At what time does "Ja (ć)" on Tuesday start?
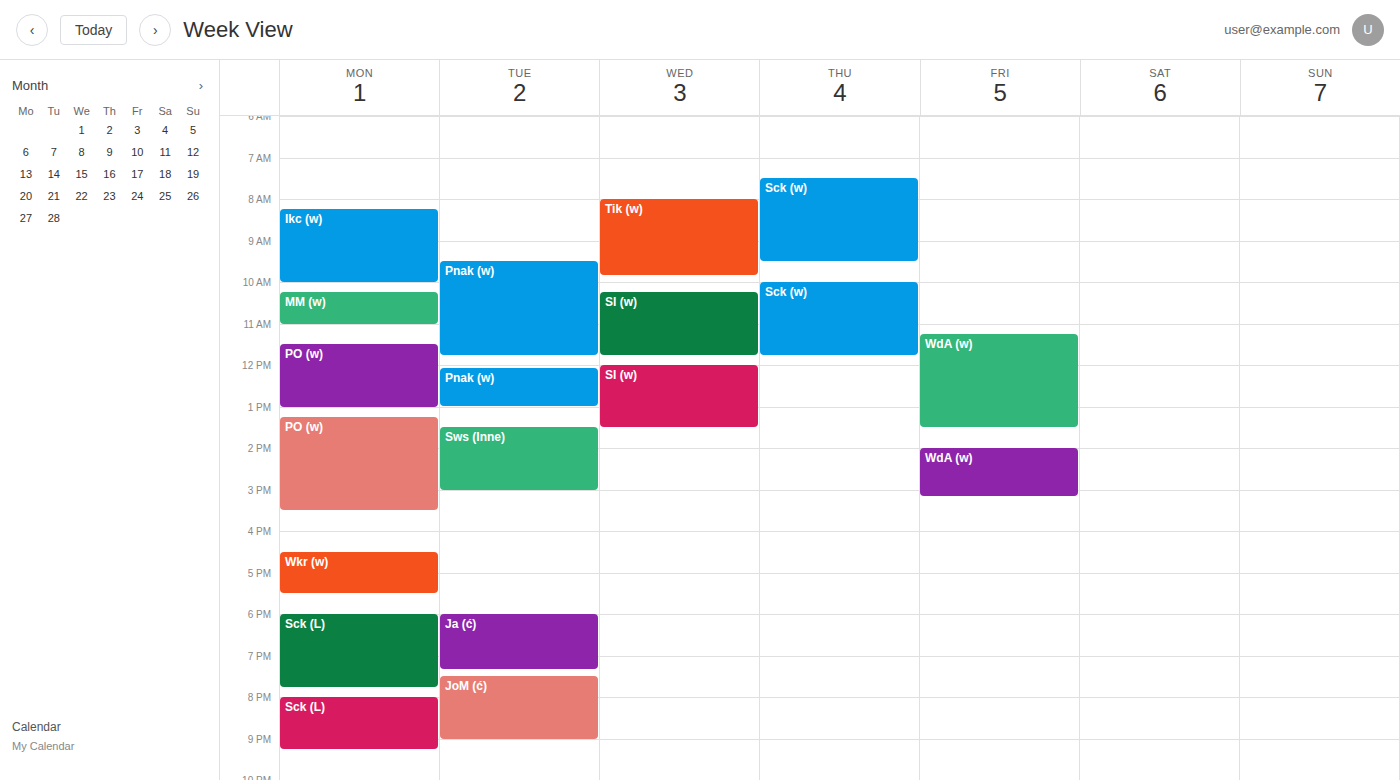
6:00 PM